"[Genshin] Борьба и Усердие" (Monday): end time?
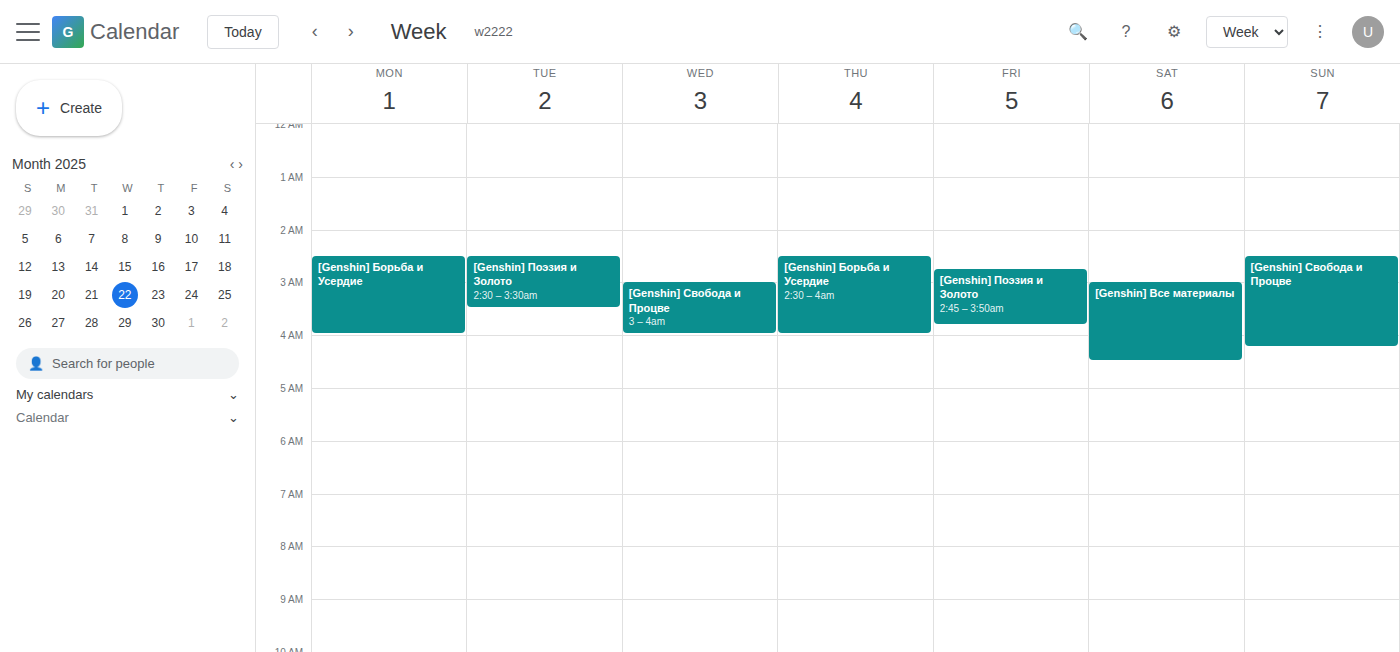
4:00 AM